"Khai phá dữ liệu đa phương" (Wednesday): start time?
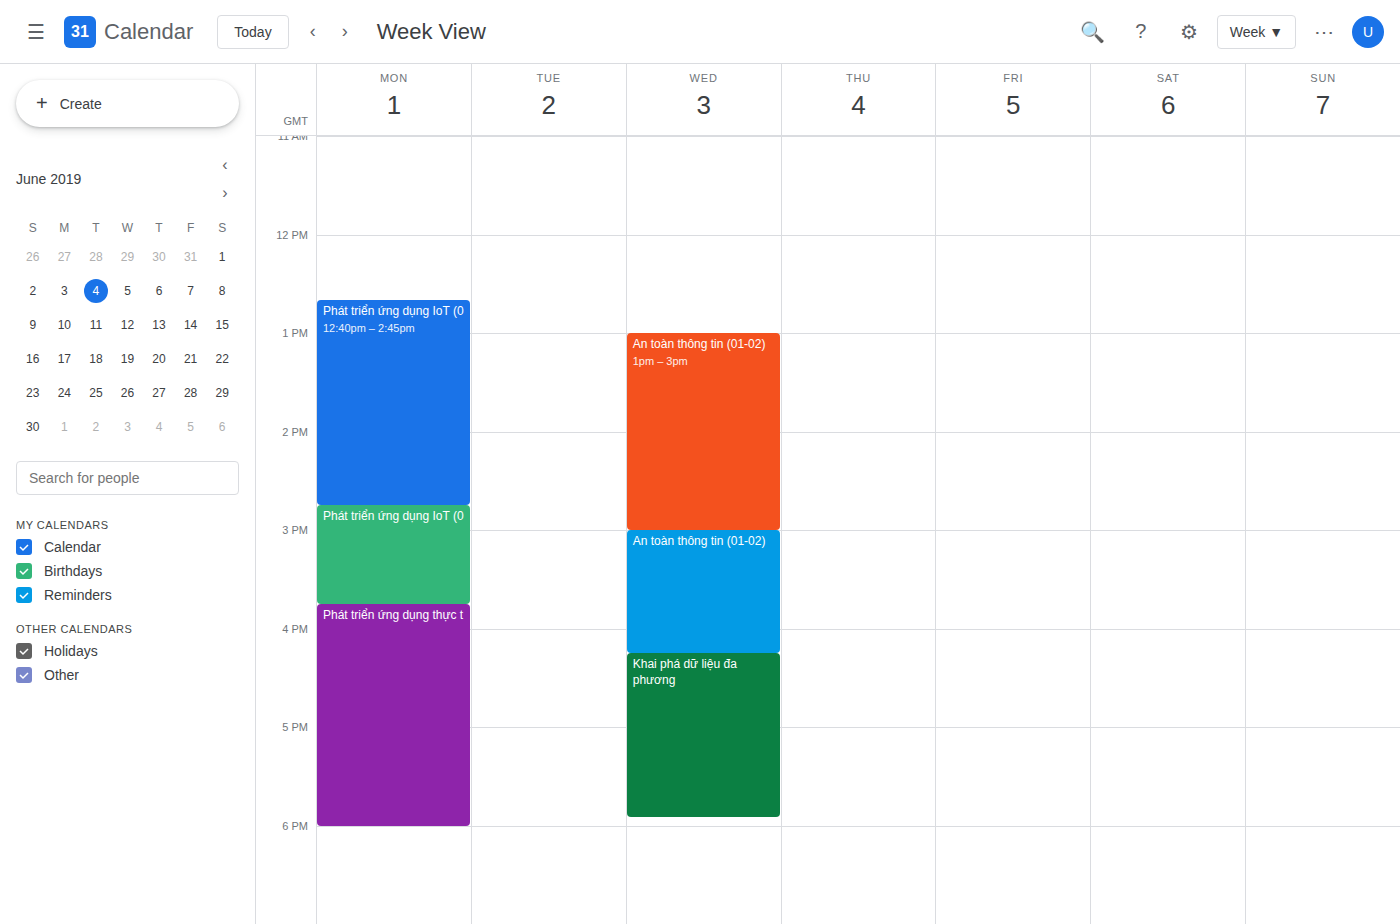
4:15 PM